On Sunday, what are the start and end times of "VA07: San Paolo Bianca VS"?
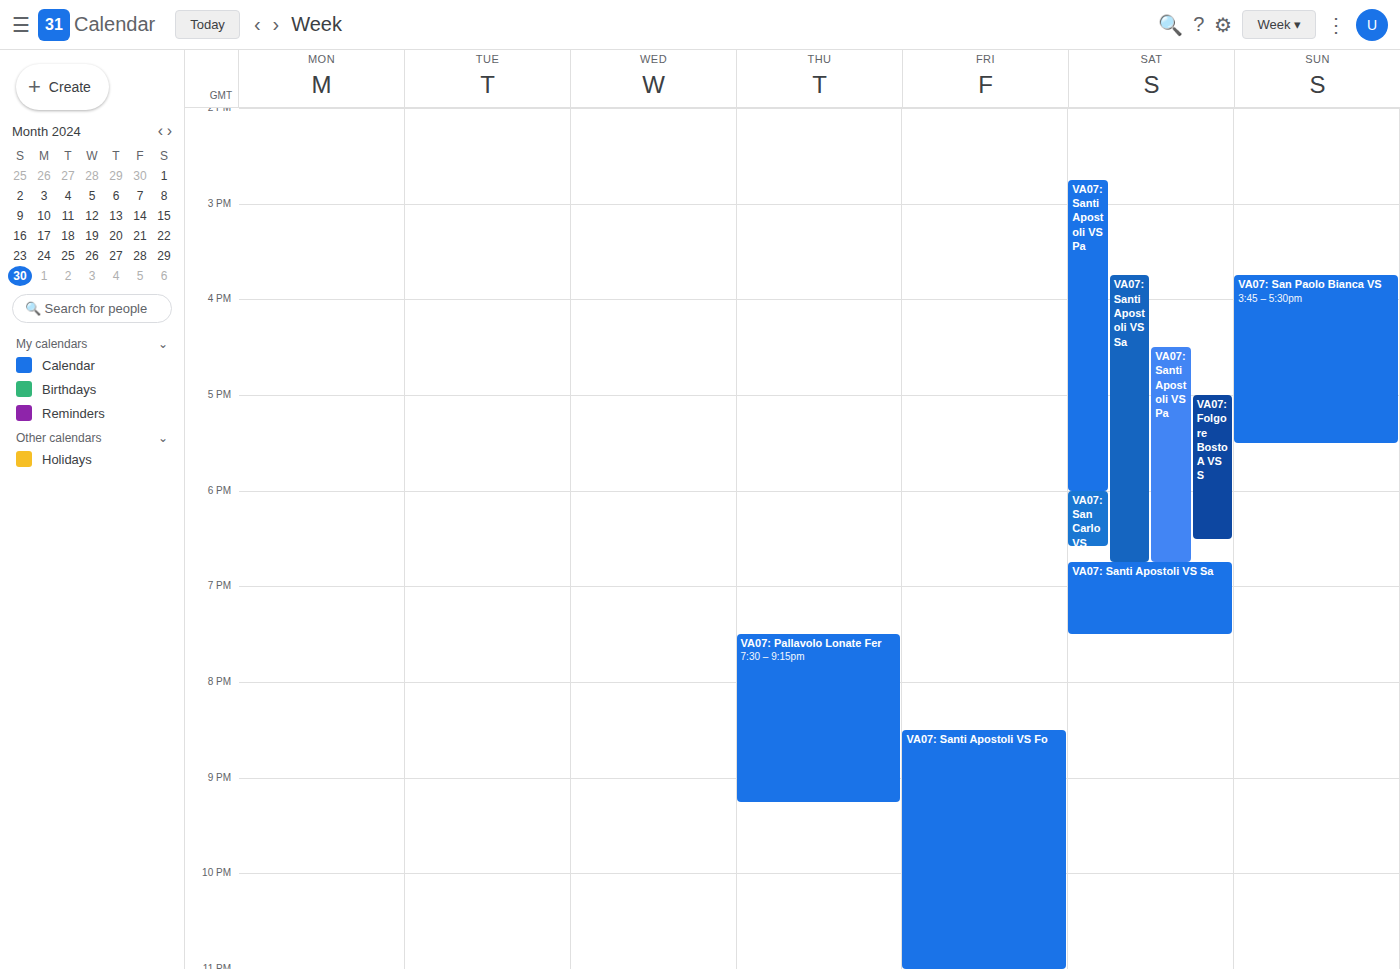
15:45 to 17:30